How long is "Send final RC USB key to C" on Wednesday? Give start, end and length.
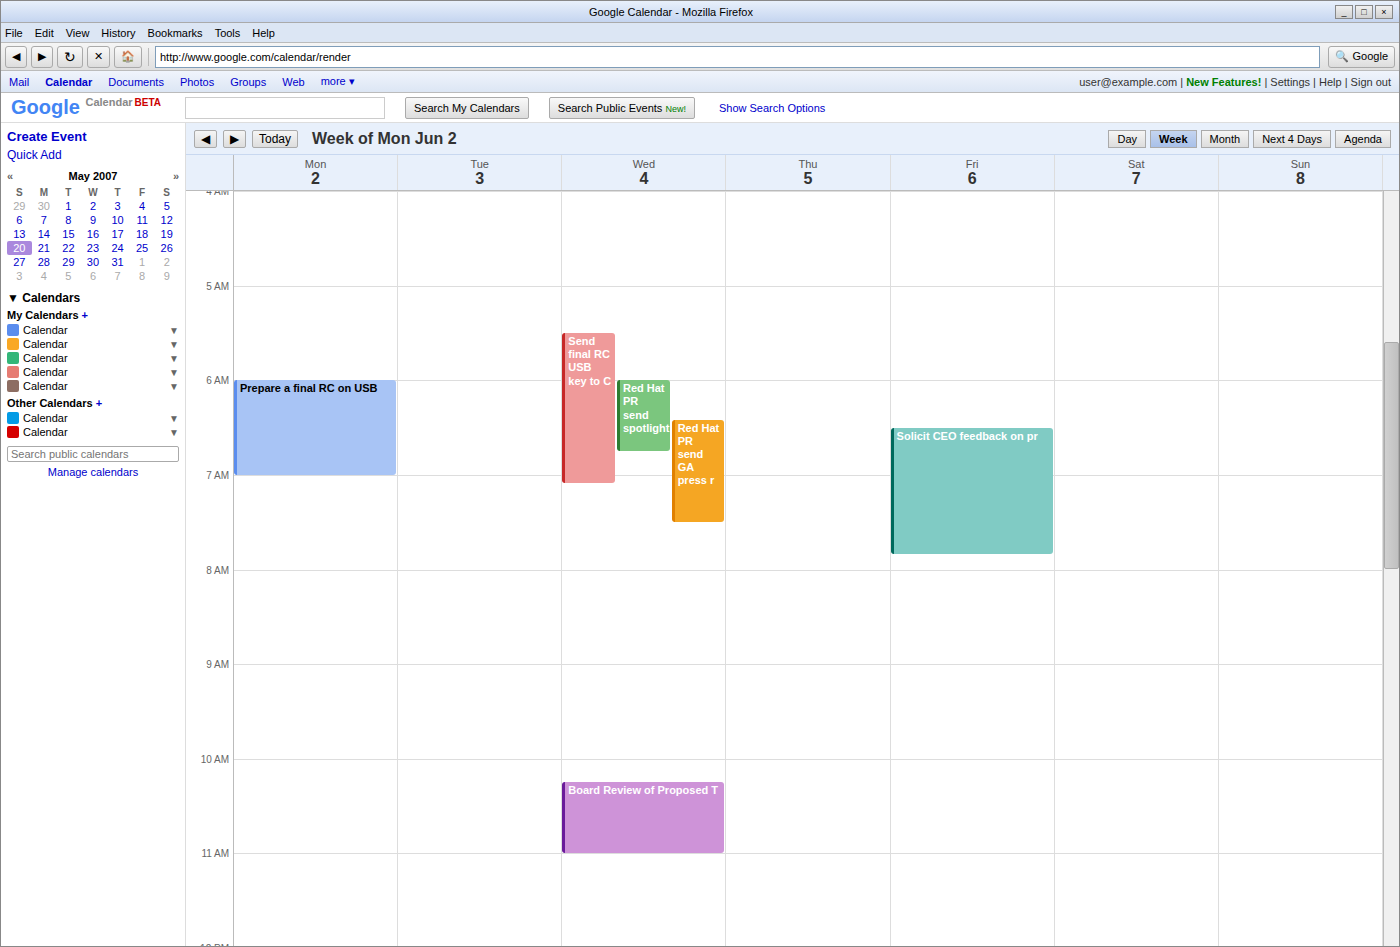
05:30 to 07:05, 1 hour 35 minutes